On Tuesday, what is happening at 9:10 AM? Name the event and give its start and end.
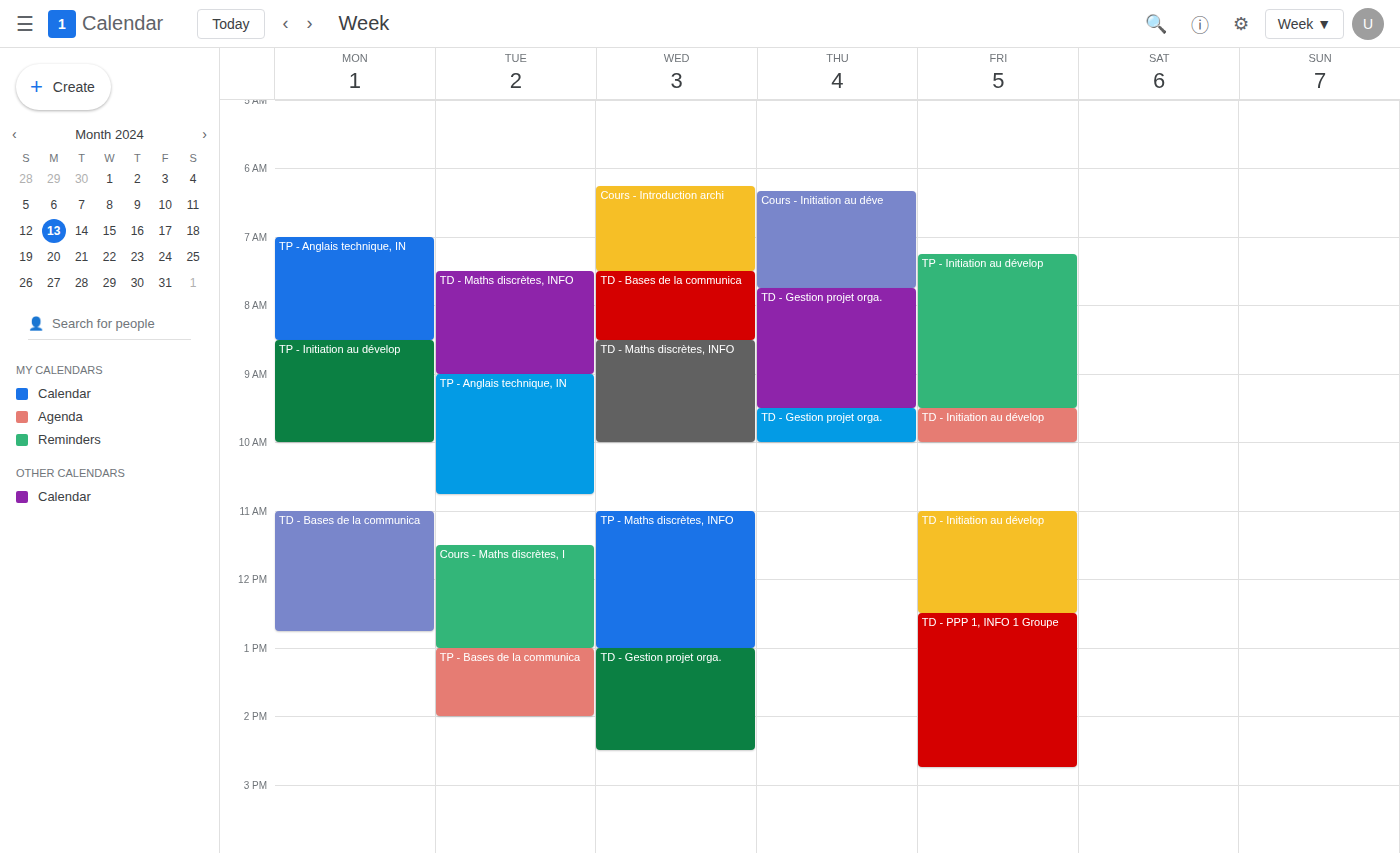
"TP - Anglais technique, IN", 9:00 AM to 10:45 AM